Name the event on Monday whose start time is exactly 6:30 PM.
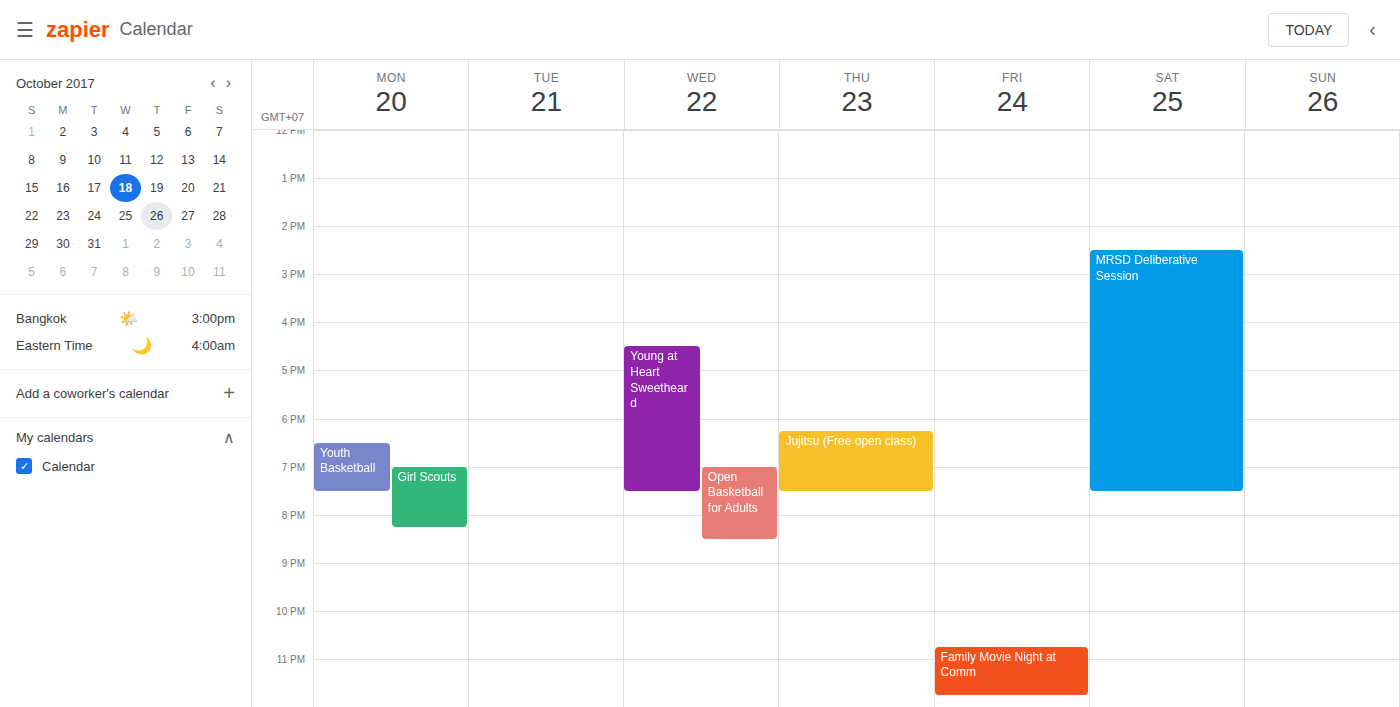
"Youth Basketball"